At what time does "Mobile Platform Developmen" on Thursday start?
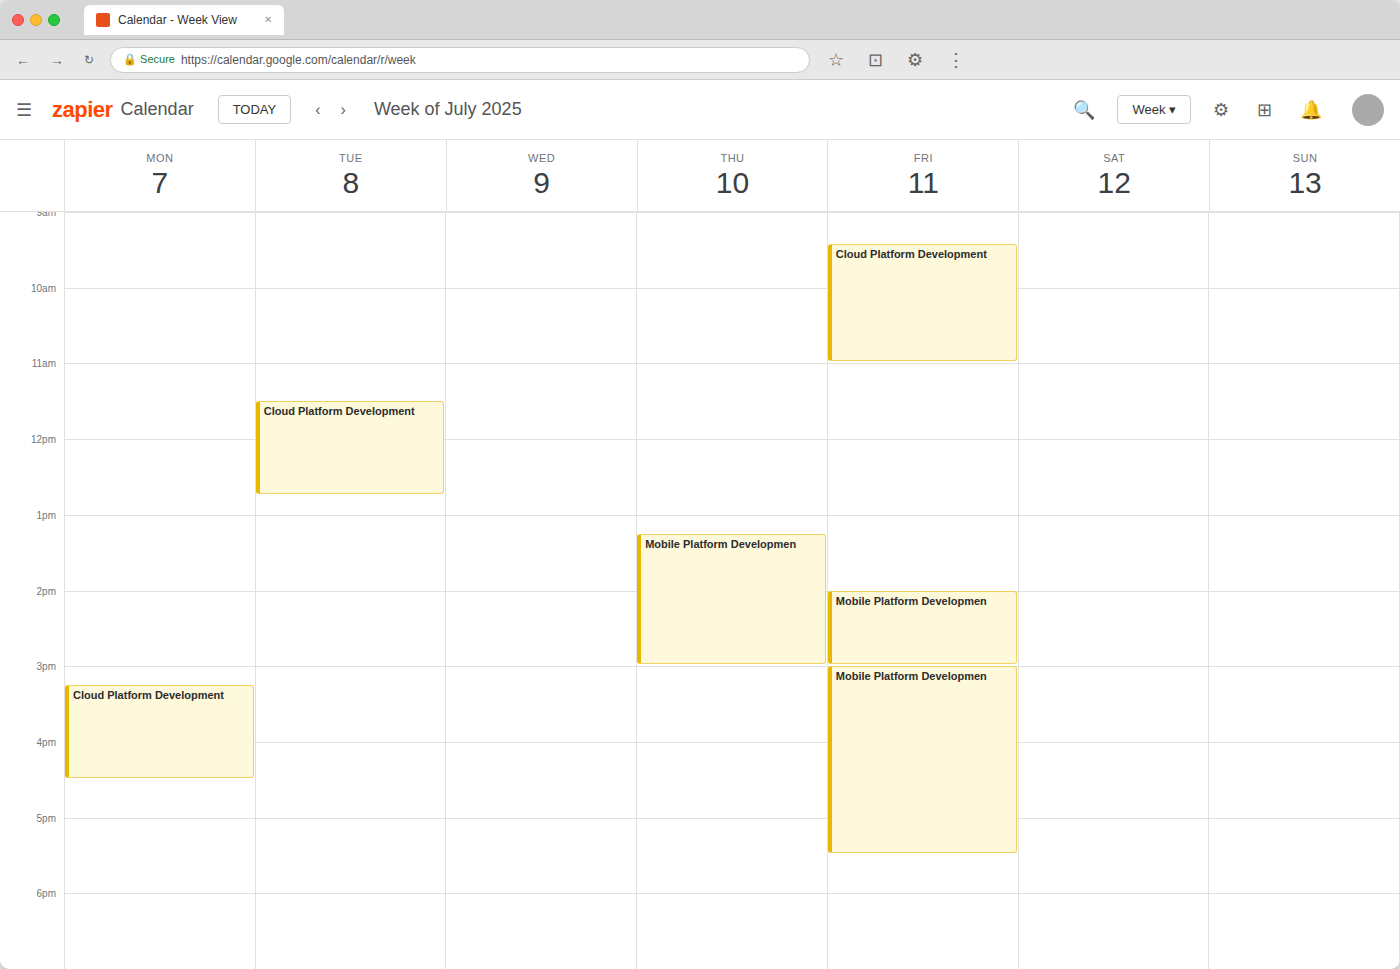
1:15 PM